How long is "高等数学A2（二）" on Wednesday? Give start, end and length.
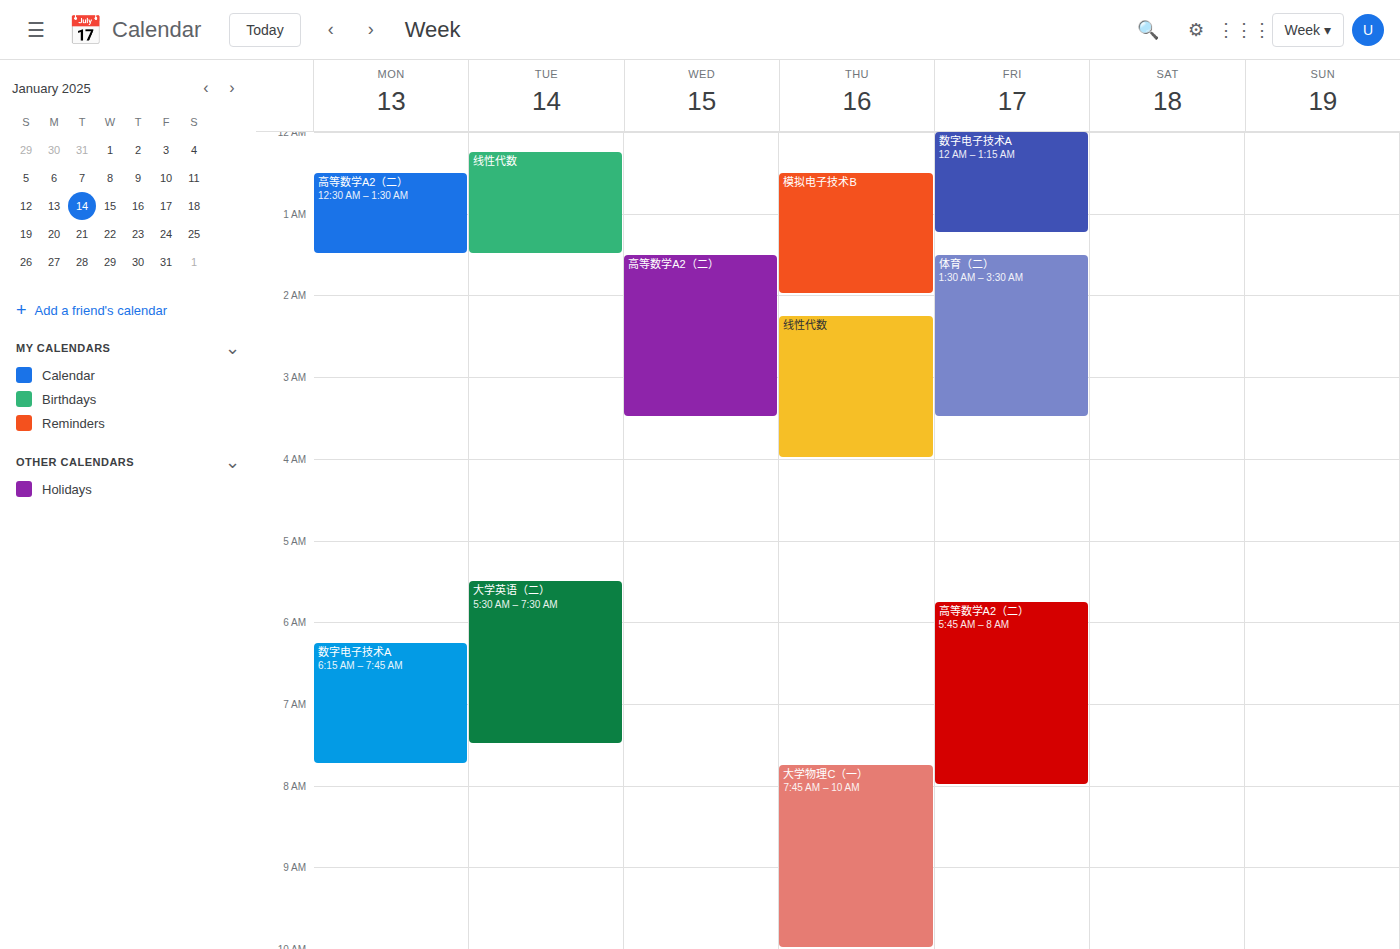
1:30 AM to 3:30 AM, 2 hours